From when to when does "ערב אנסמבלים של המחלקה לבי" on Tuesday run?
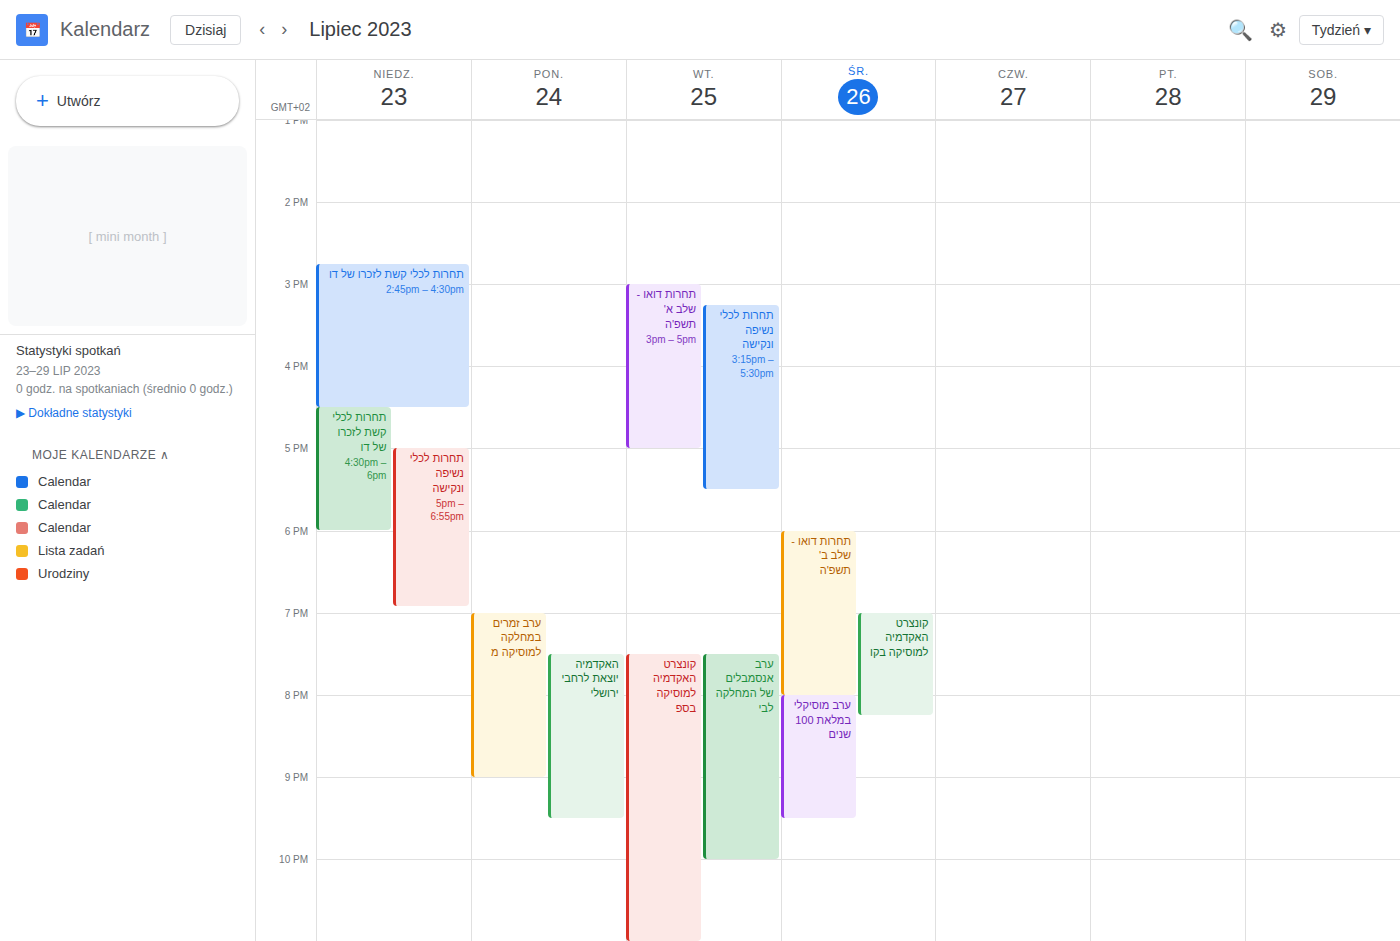
7:30 PM to 10:00 PM